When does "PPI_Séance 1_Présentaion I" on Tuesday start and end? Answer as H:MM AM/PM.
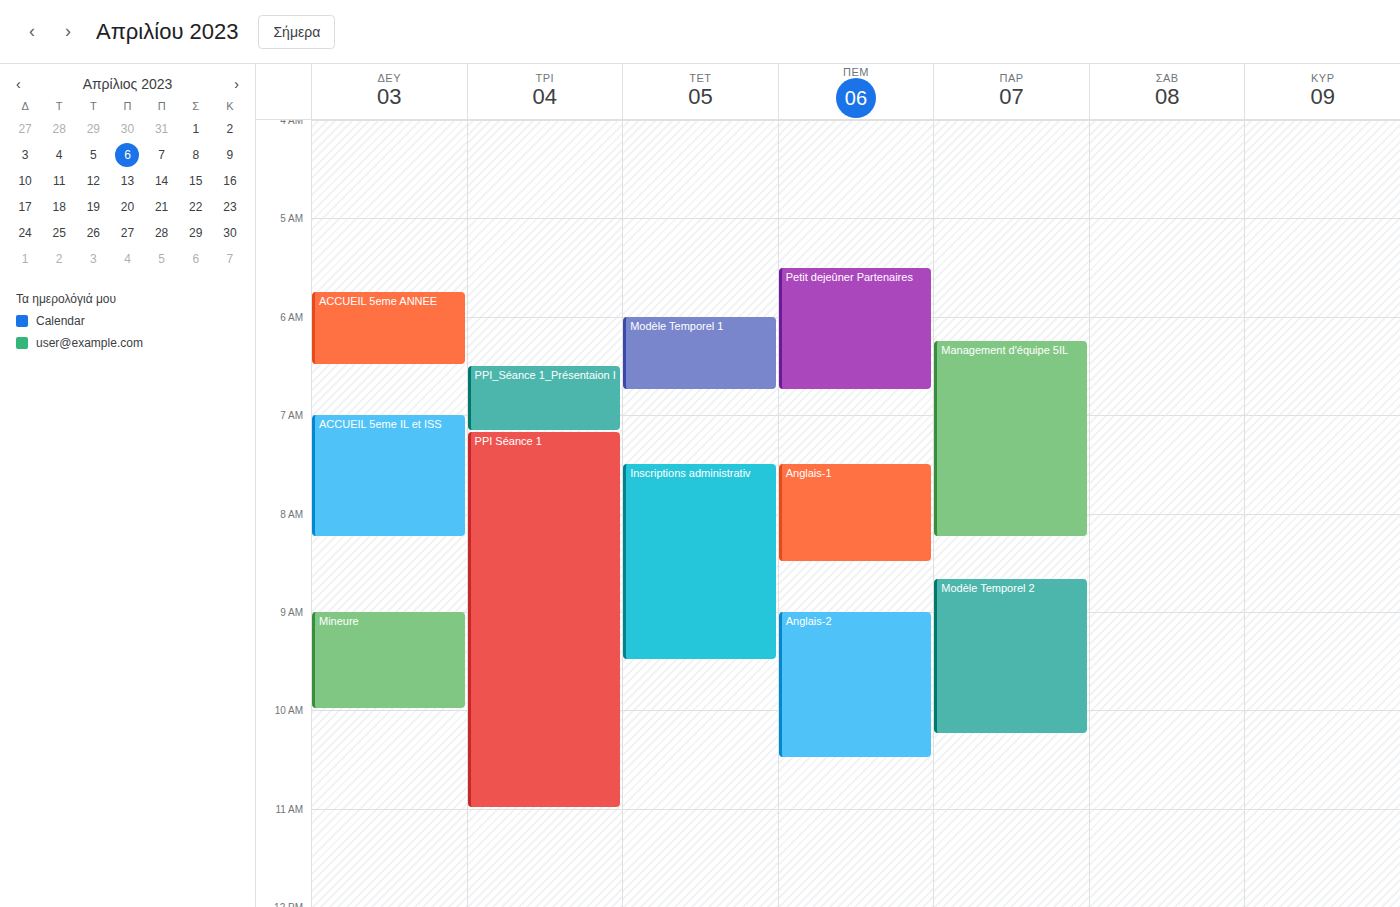
6:30 AM to 7:10 AM